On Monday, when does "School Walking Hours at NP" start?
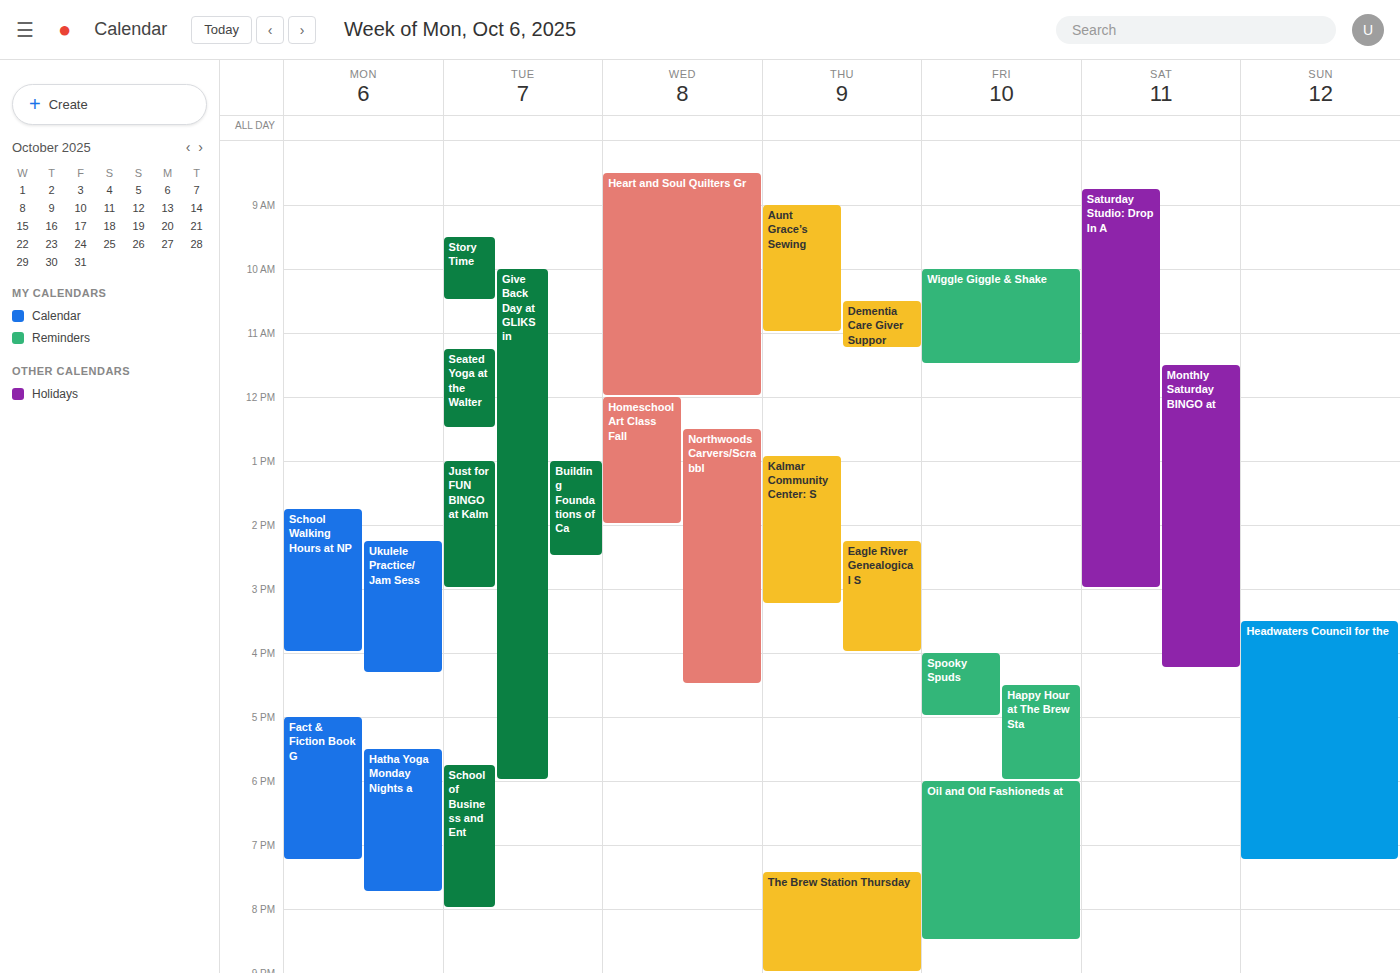
1:45 PM